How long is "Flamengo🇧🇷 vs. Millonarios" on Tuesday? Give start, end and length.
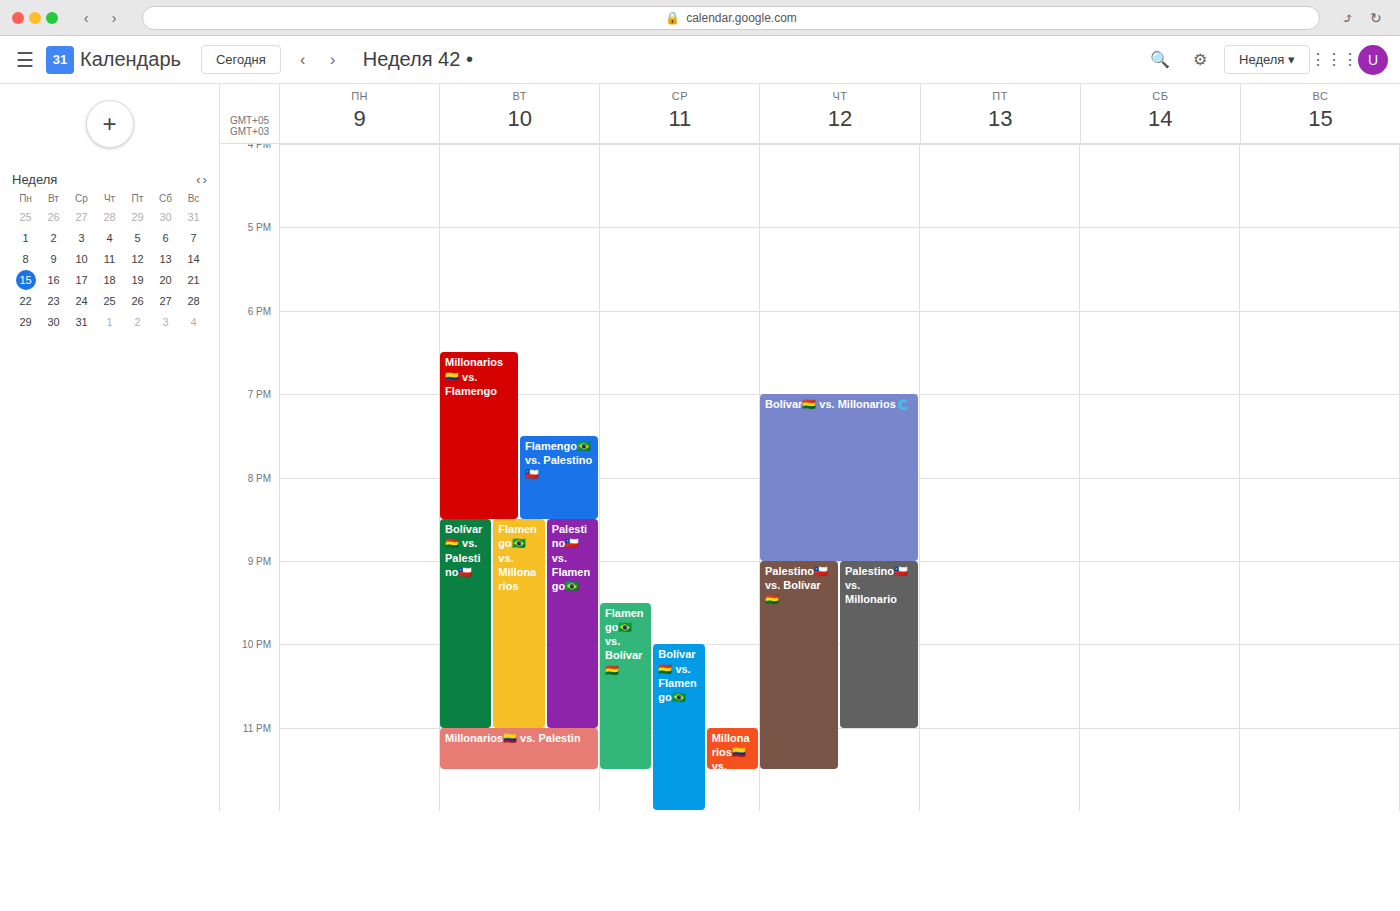
8:30 PM to 11:00 PM, 2 hours 30 minutes